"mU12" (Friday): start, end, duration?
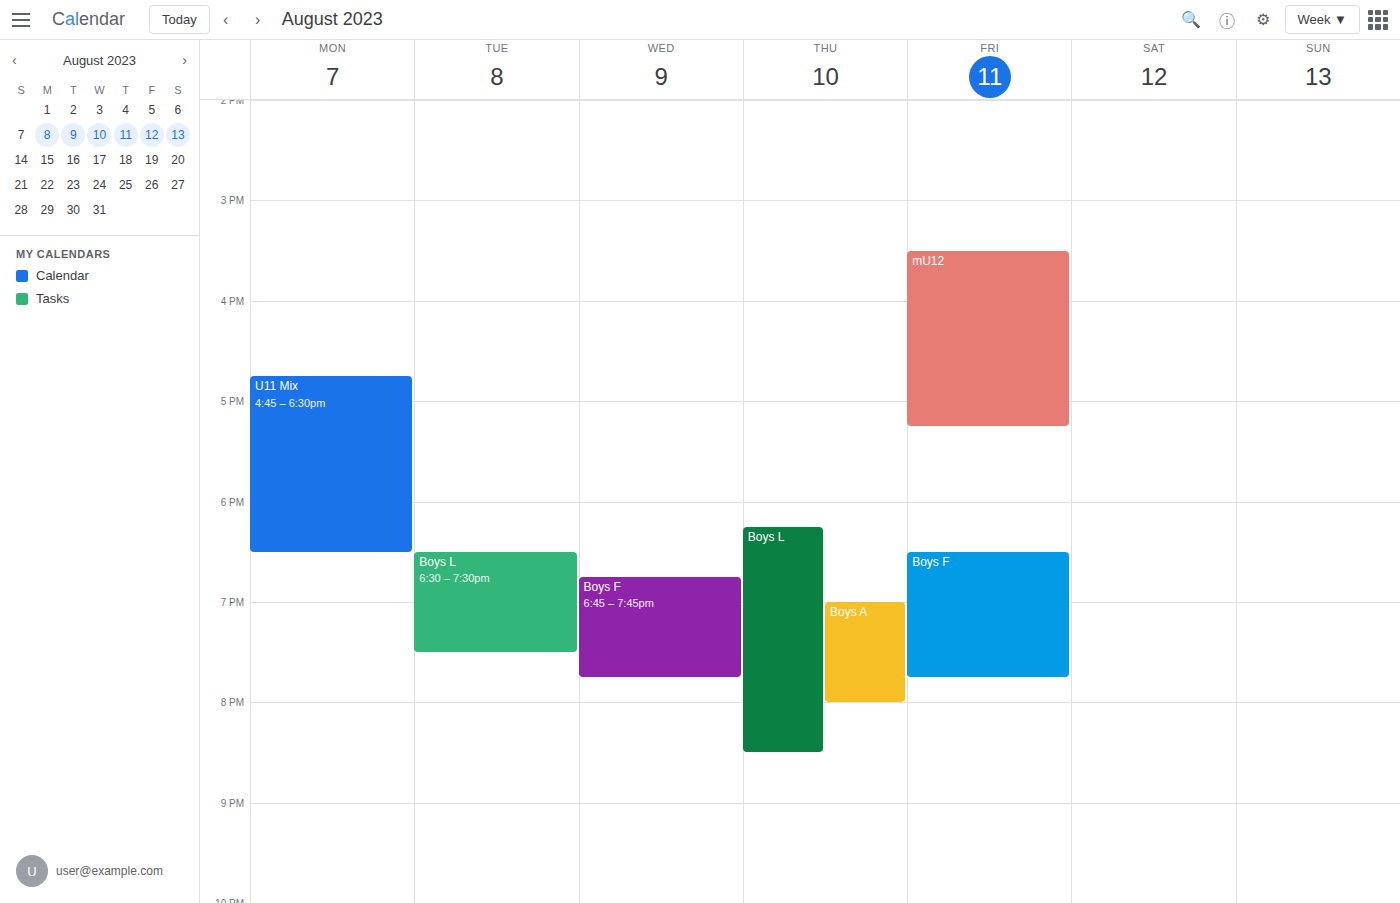
3:30 PM to 5:15 PM, 1 hour 45 minutes